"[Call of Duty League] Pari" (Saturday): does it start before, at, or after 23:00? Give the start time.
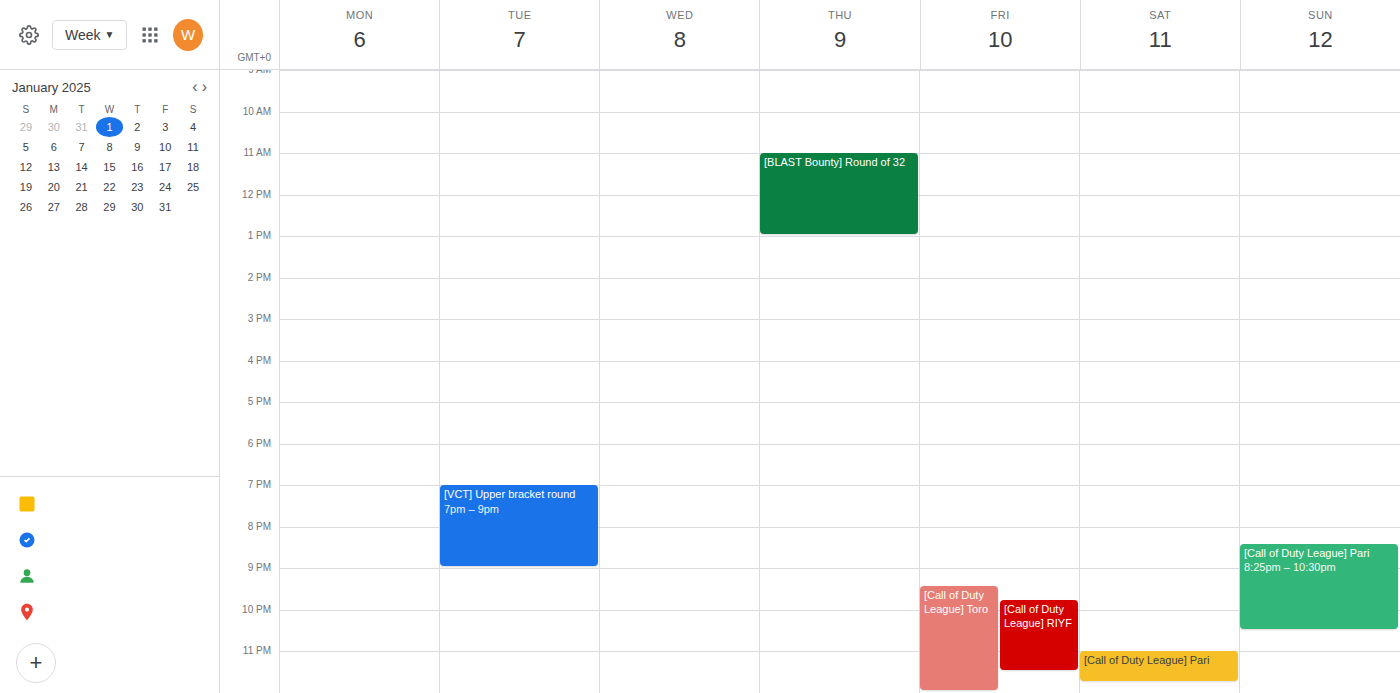
23:00 -- exactly at 23:00, on the 23:00 line.